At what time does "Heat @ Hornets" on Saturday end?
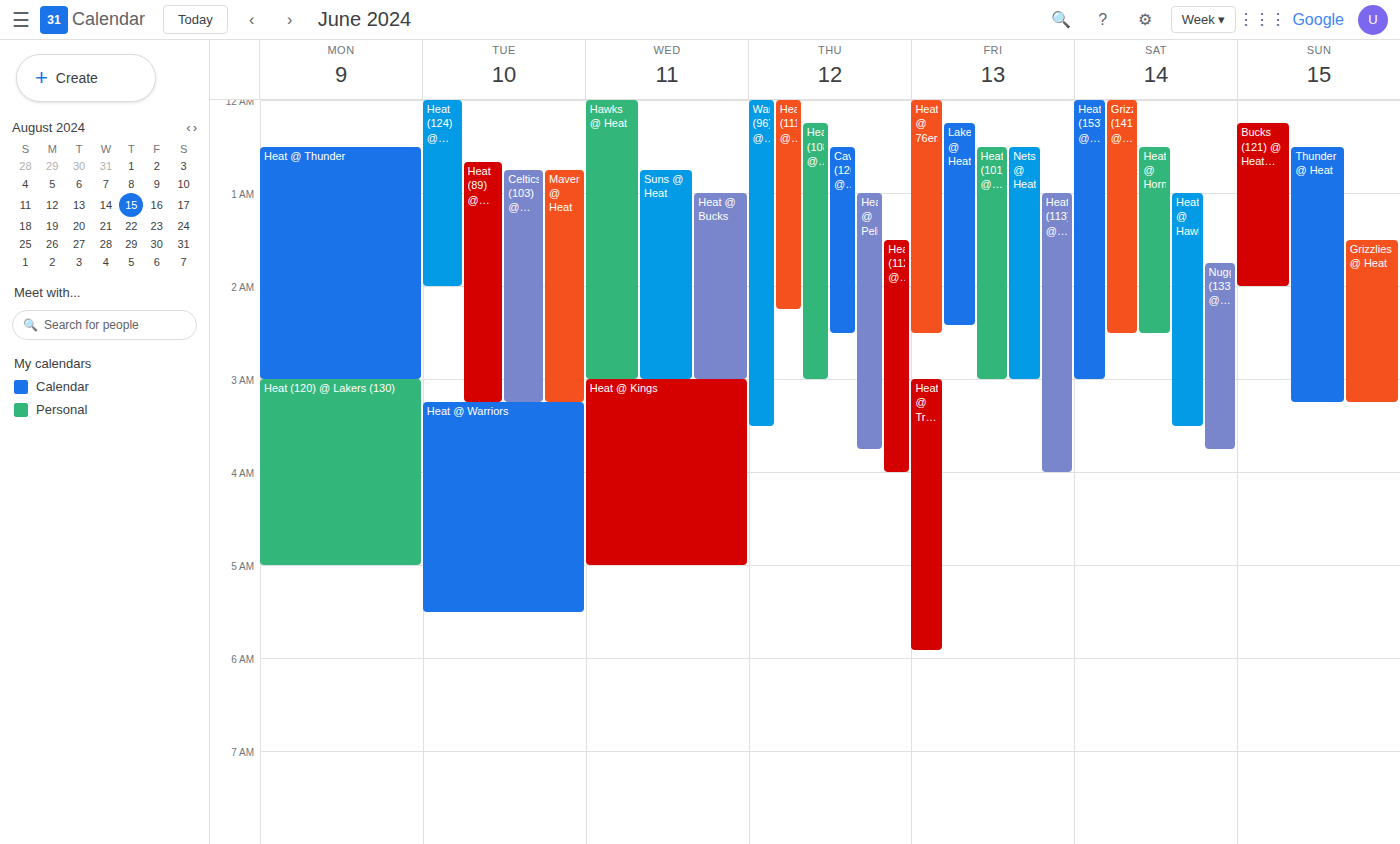
2:30 AM